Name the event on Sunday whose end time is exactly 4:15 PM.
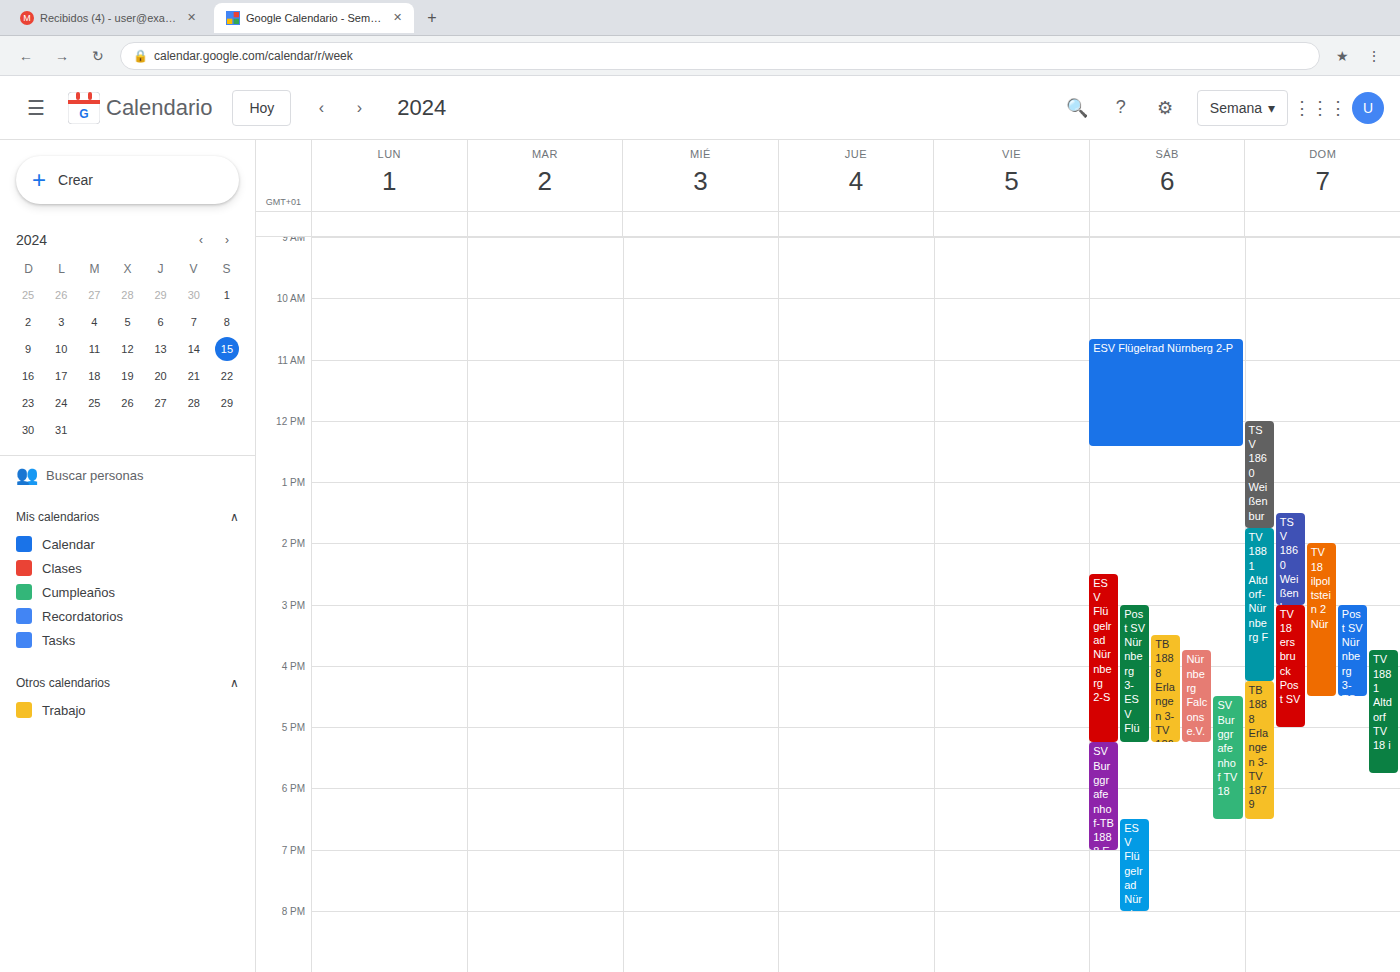
"TV 1881 Altdorf-Nürnberg F"